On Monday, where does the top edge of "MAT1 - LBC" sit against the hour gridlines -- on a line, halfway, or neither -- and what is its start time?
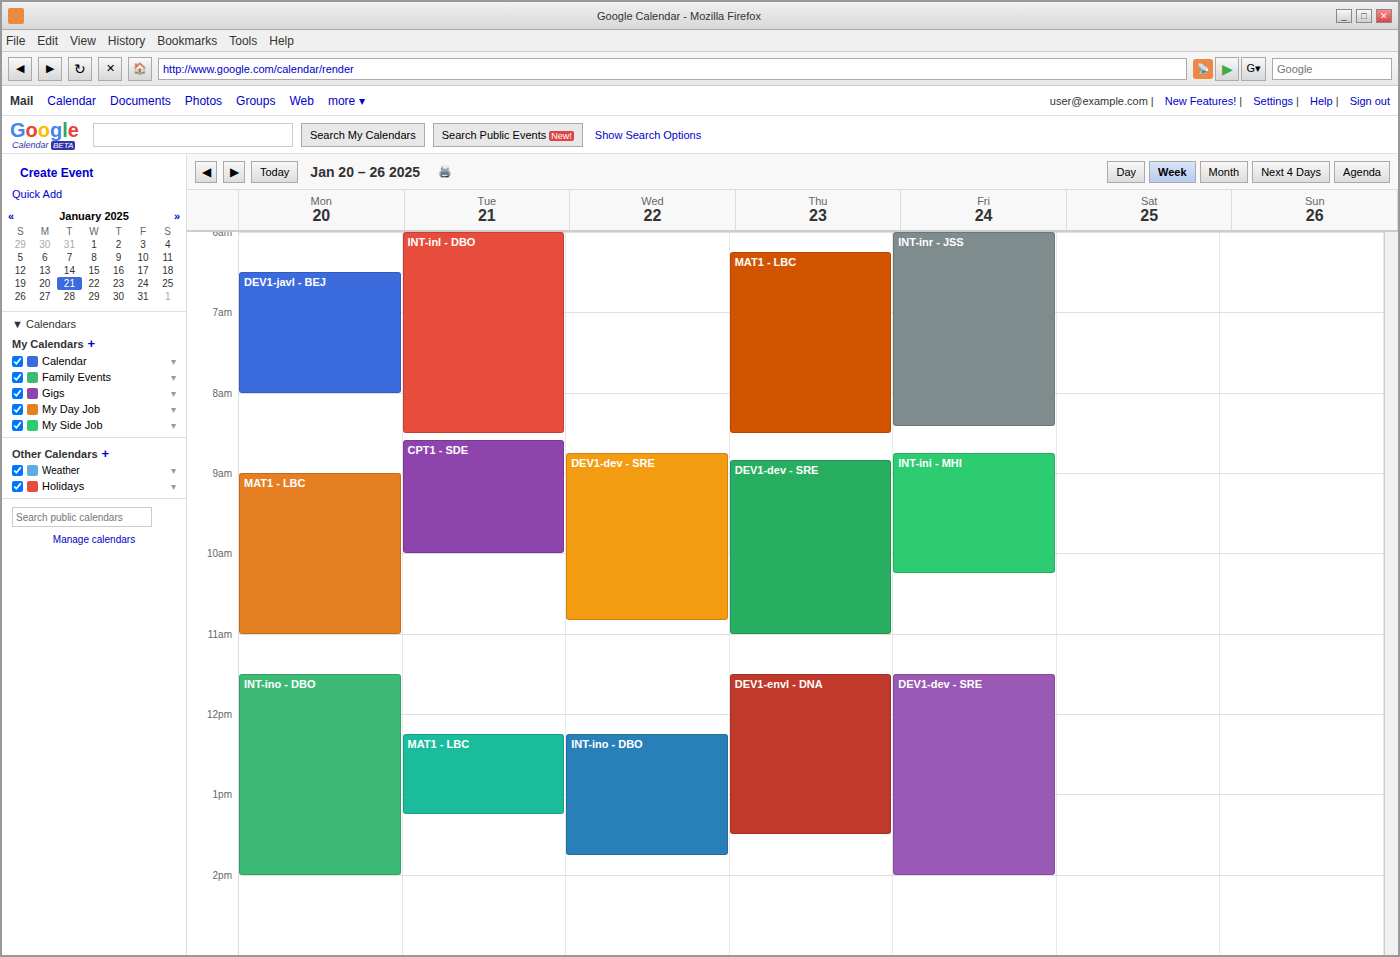
9:00 AM -- exactly on the 9 AM line.